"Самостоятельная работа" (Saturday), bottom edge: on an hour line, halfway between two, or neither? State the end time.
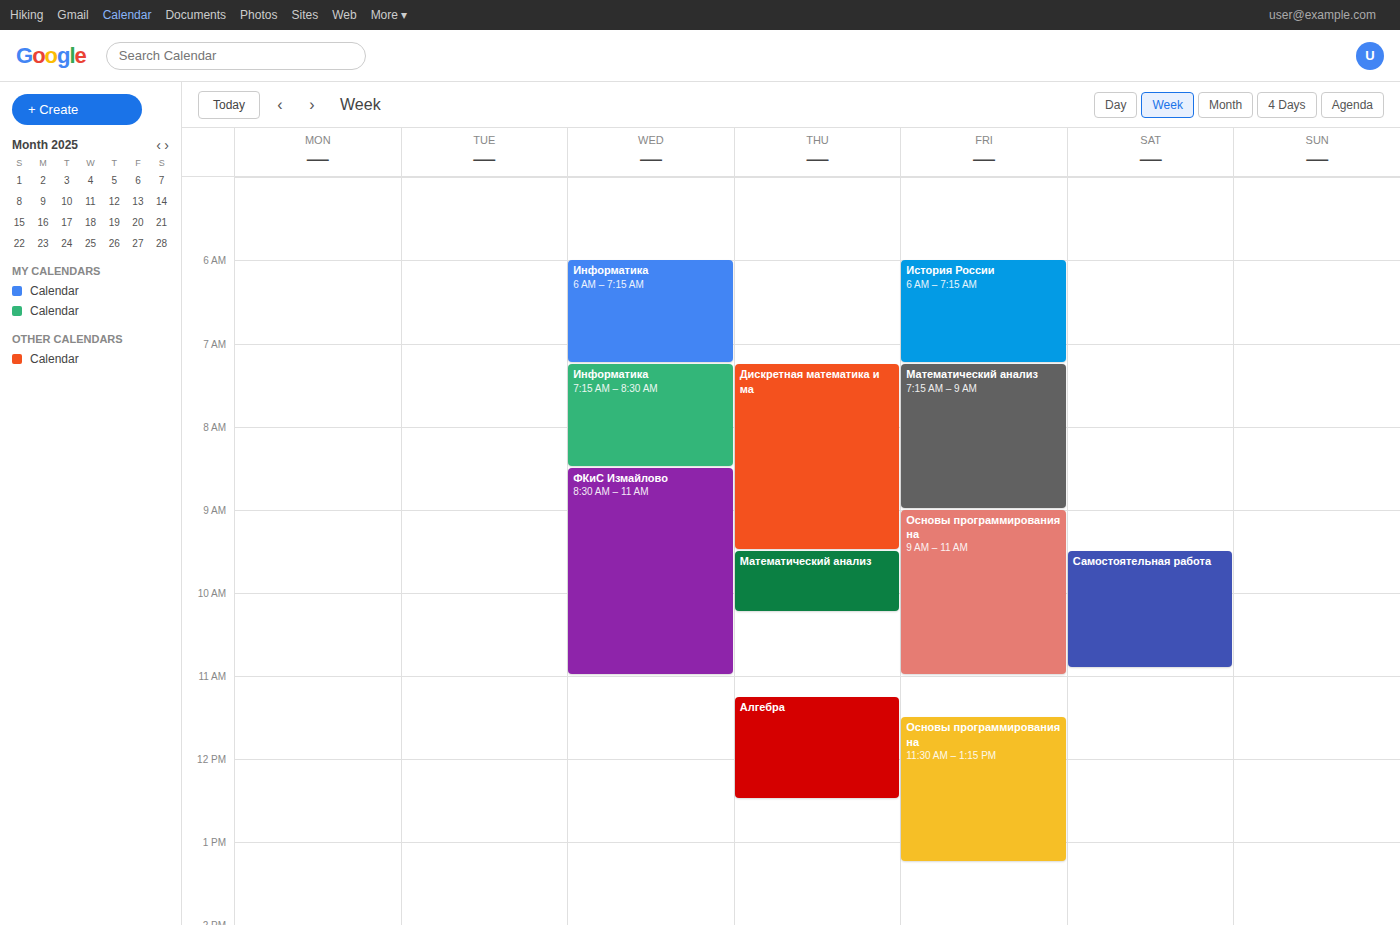
10:55 AM -- neither: 55 minutes below the 10 AM line and 5 minutes above the 11 AM line.